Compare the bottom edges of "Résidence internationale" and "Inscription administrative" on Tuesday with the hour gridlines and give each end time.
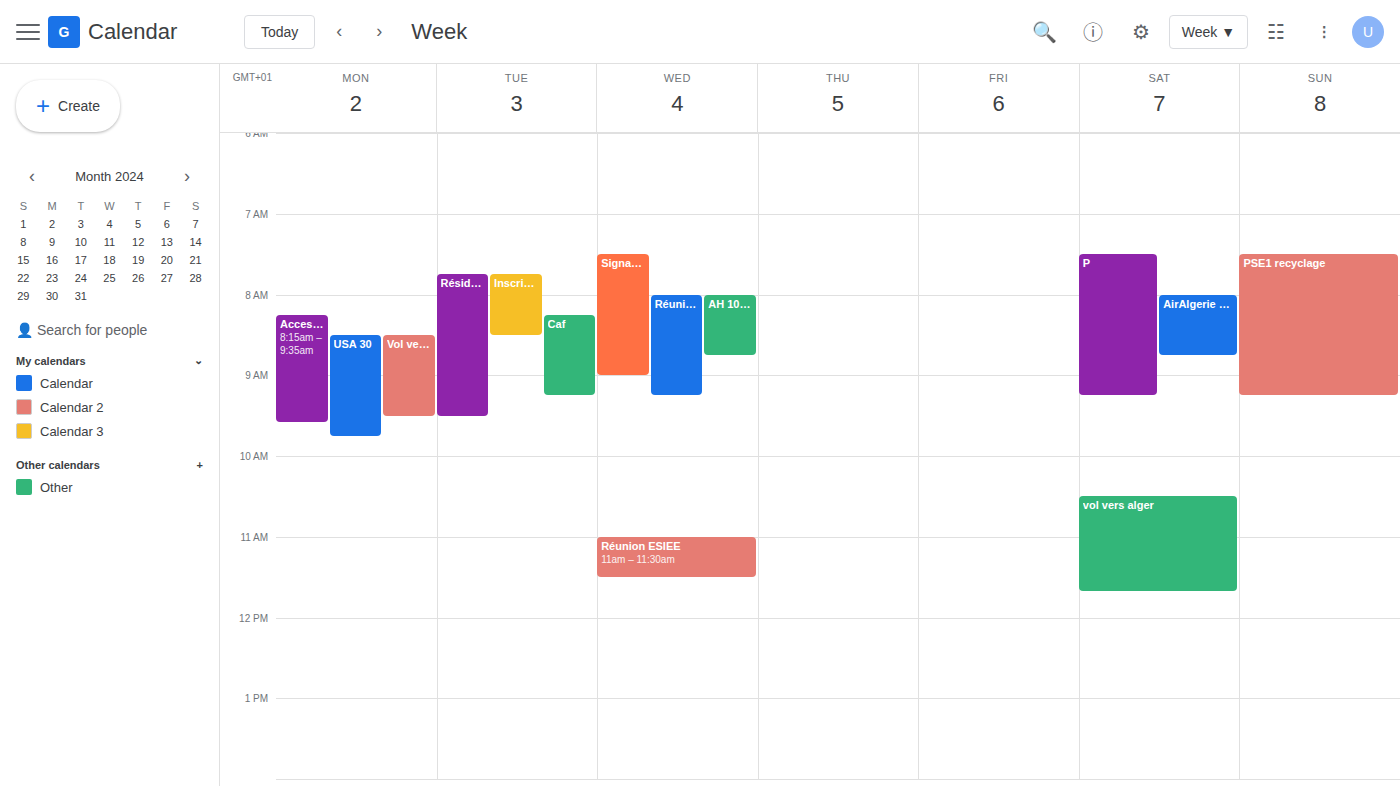
"Résidence internationale": 09:30, halfway between the 09:00 and 10:00 lines. "Inscription administrative": 08:30, halfway between the 08:00 and 09:00 lines.